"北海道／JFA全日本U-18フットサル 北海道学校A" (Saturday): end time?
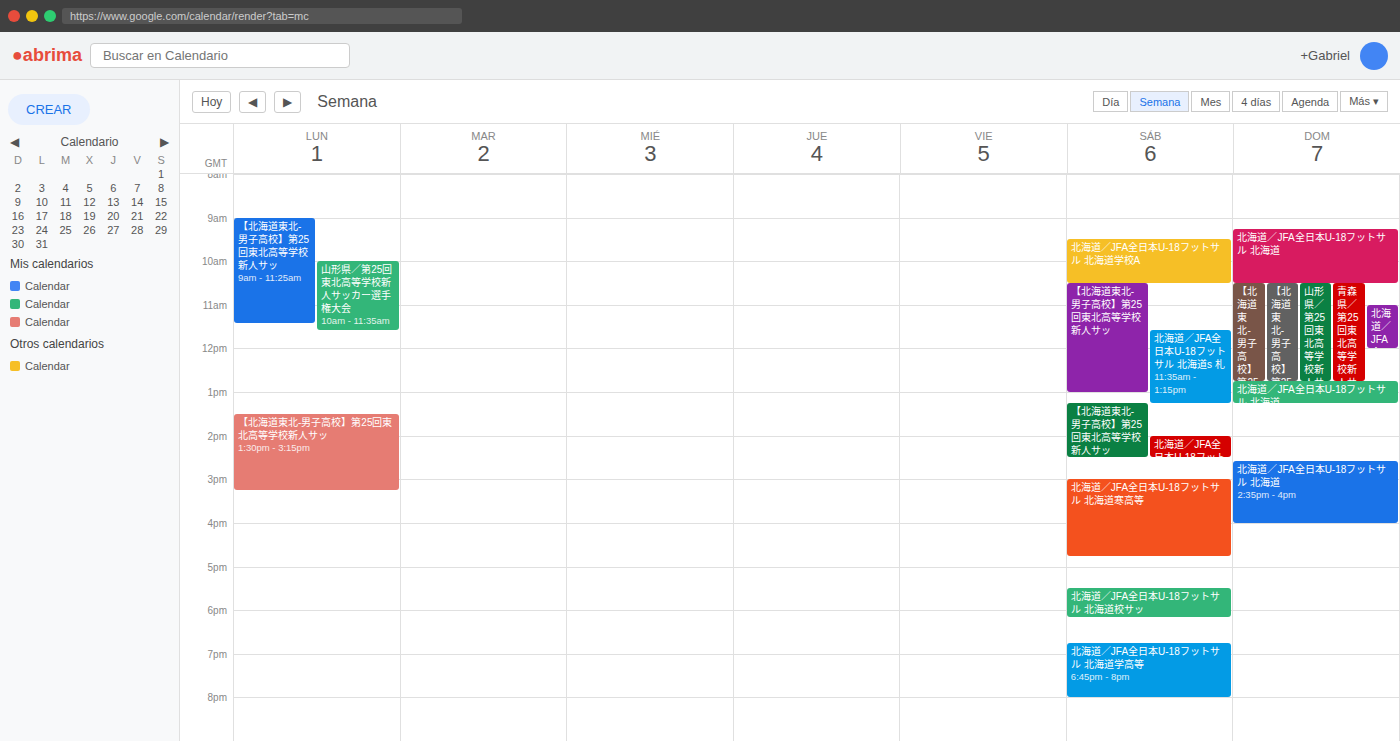
10:30 AM